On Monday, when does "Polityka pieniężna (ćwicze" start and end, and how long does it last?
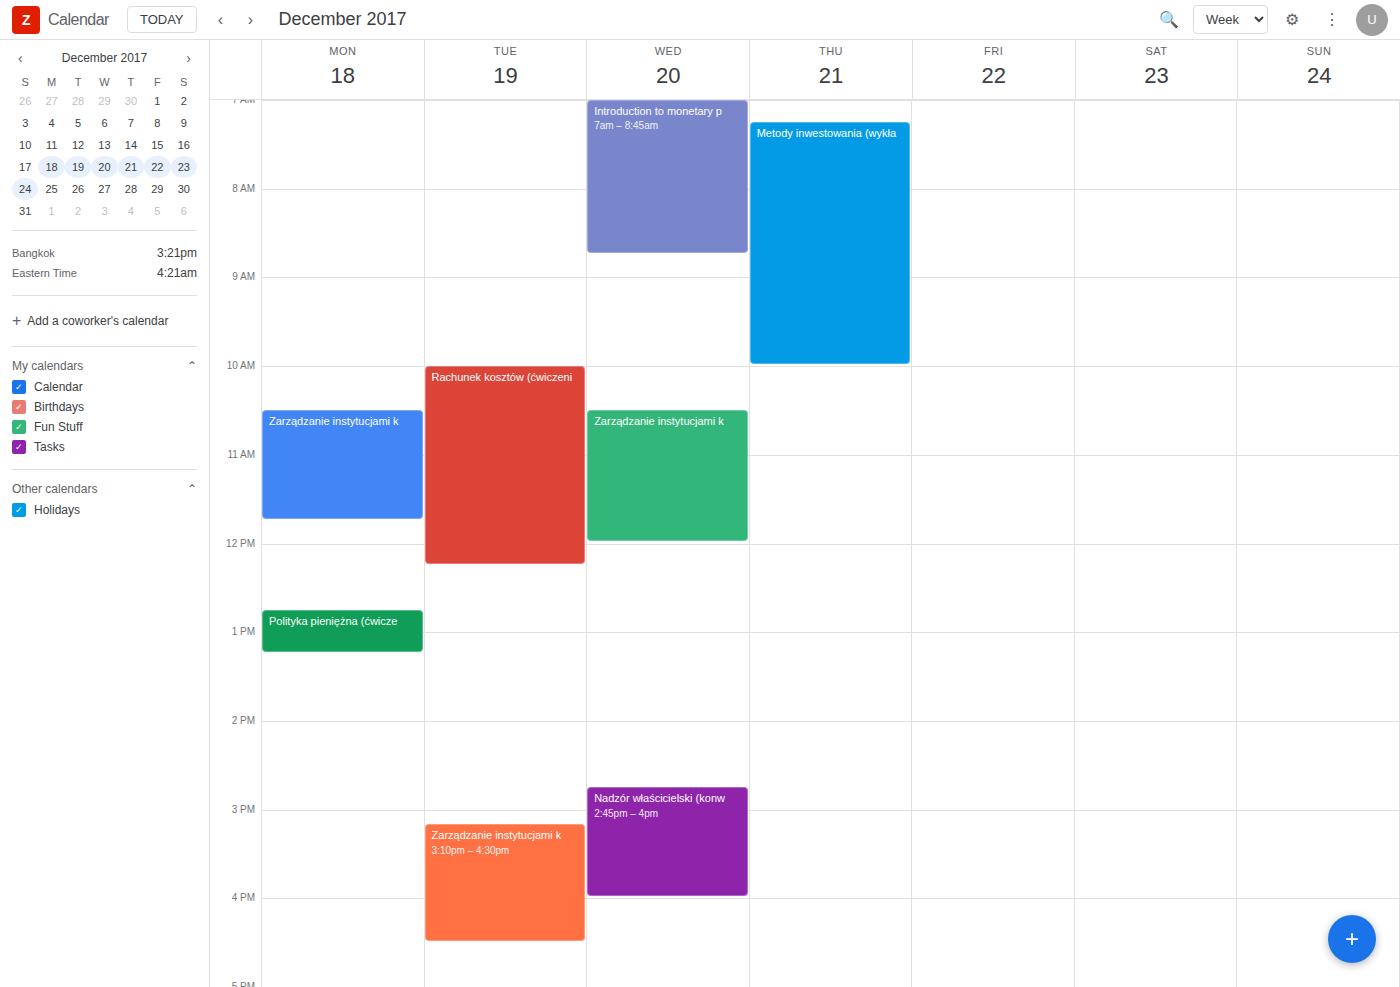
12:45 PM to 1:15 PM, 30 minutes